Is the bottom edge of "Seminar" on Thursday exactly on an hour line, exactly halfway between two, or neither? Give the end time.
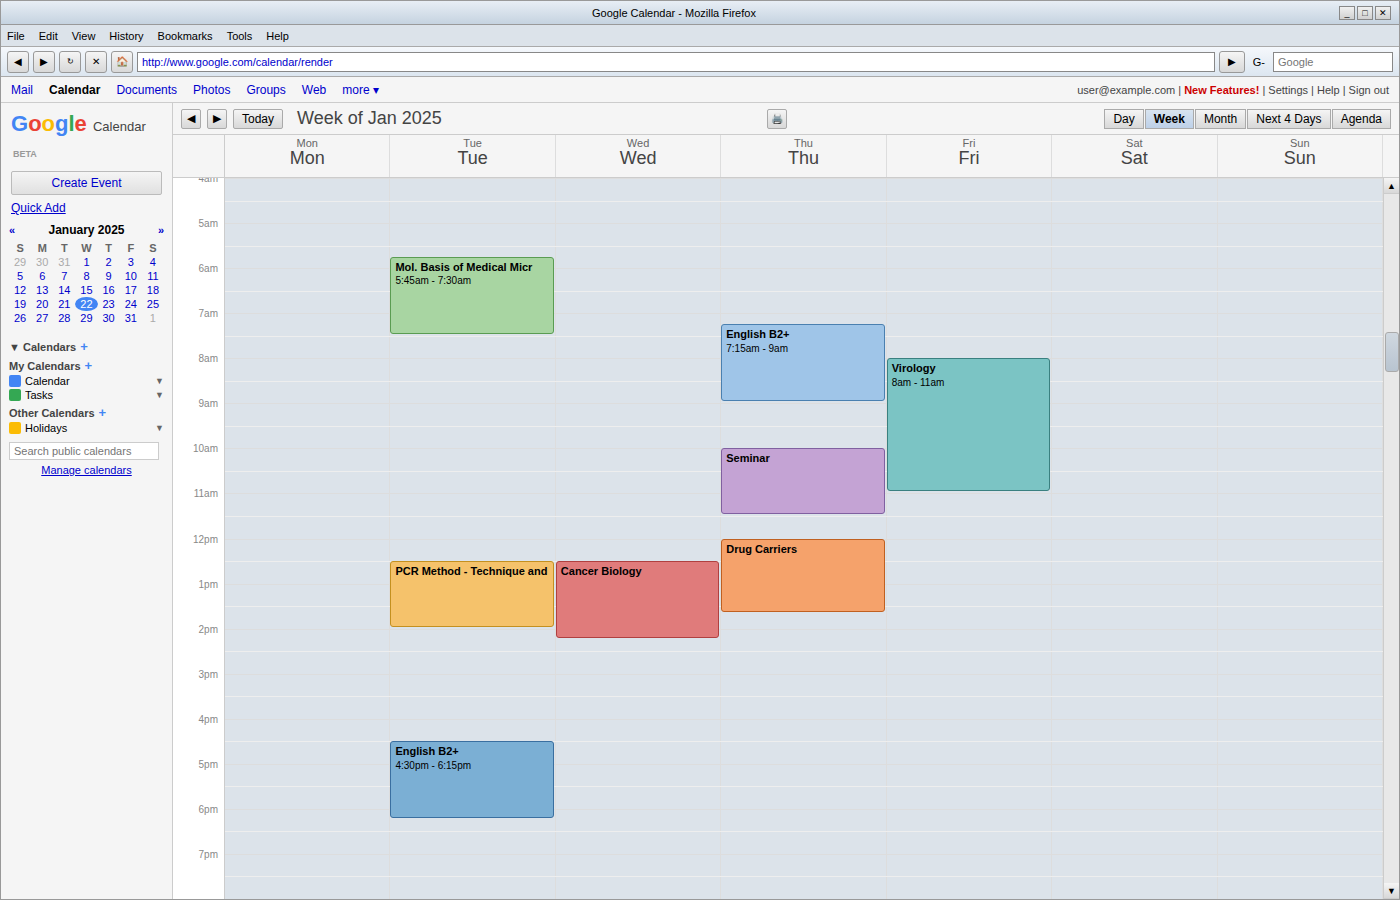
11:30 AM -- halfway between the 11 AM and 12 PM lines.